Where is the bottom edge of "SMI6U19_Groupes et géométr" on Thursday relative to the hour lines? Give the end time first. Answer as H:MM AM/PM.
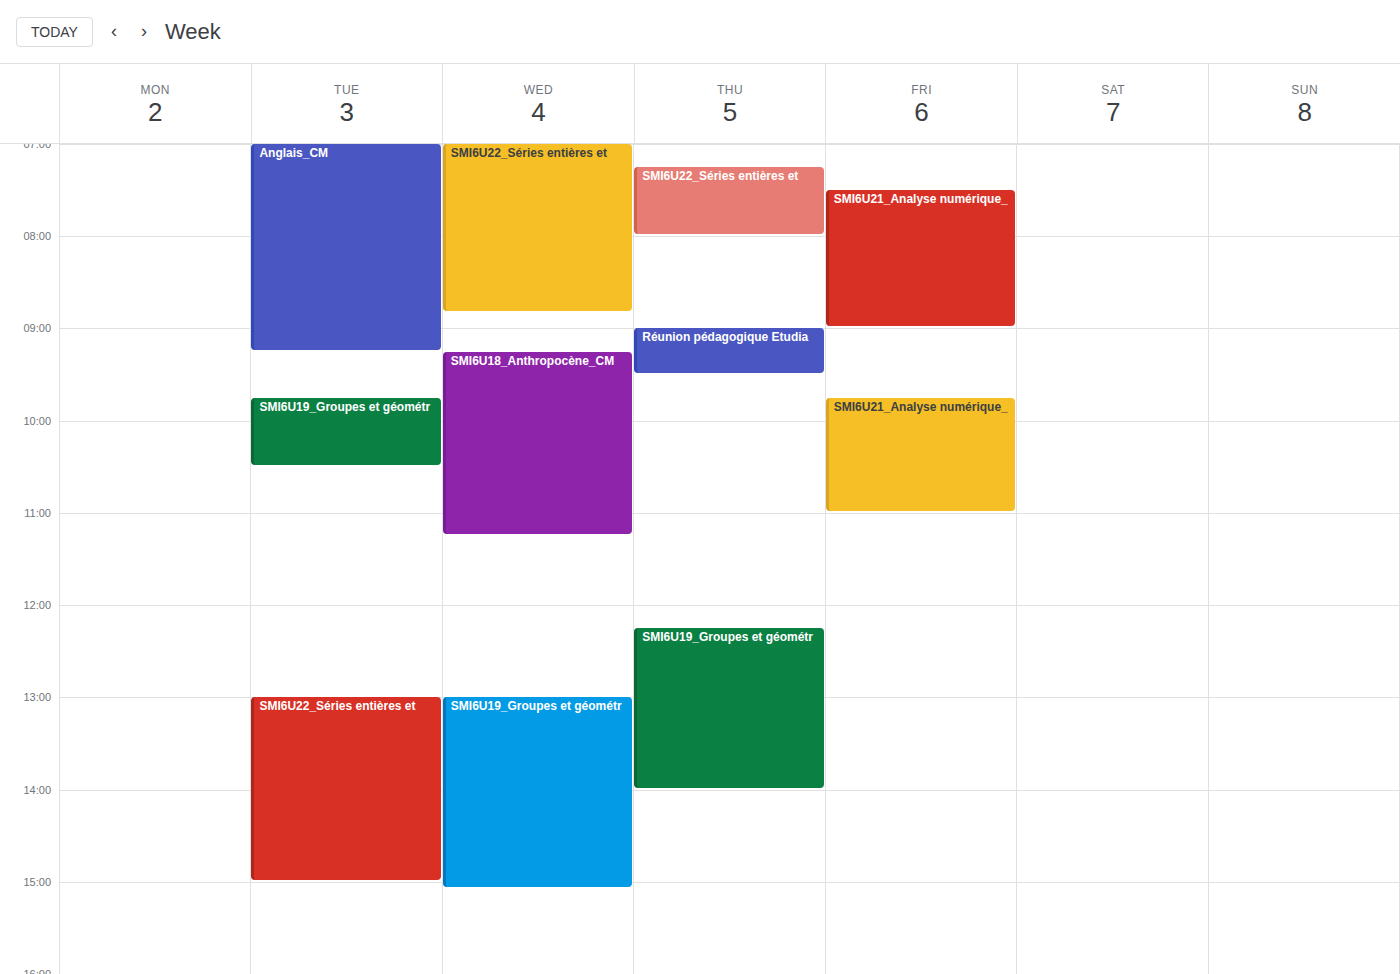
2:00 PM -- exactly on the 2 PM line.